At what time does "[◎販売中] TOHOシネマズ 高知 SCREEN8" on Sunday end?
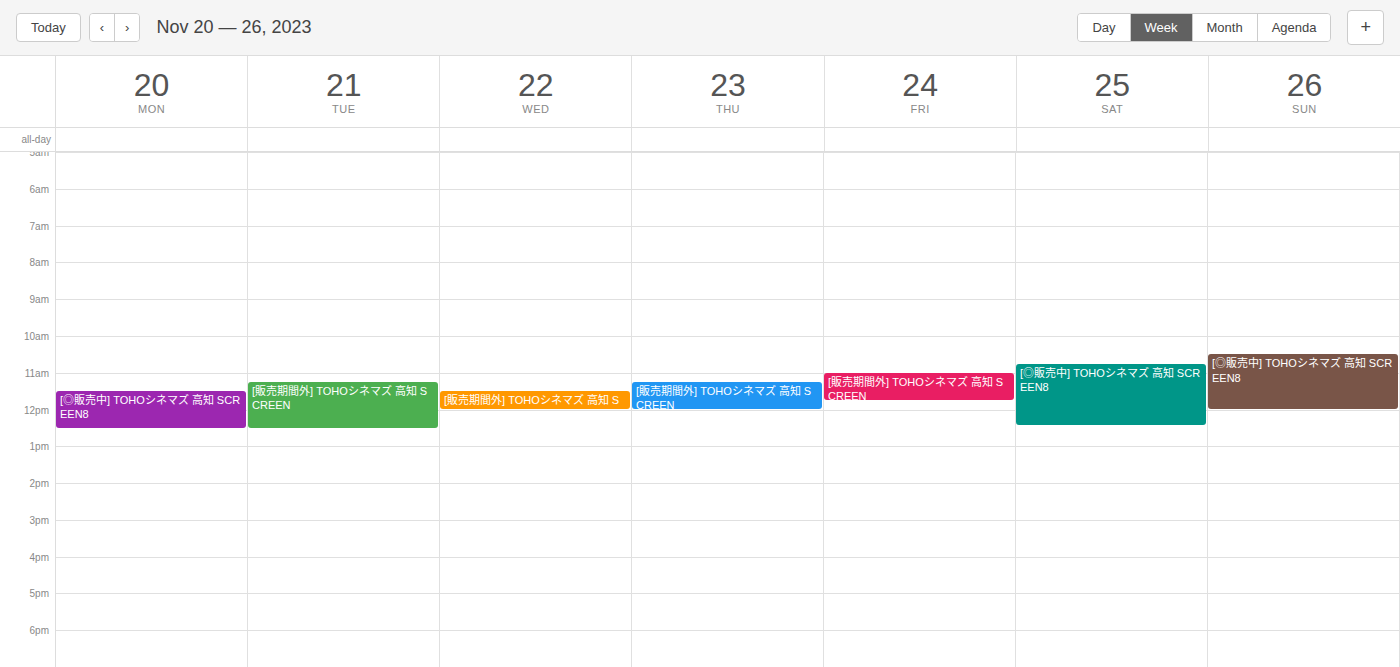
12:00 PM